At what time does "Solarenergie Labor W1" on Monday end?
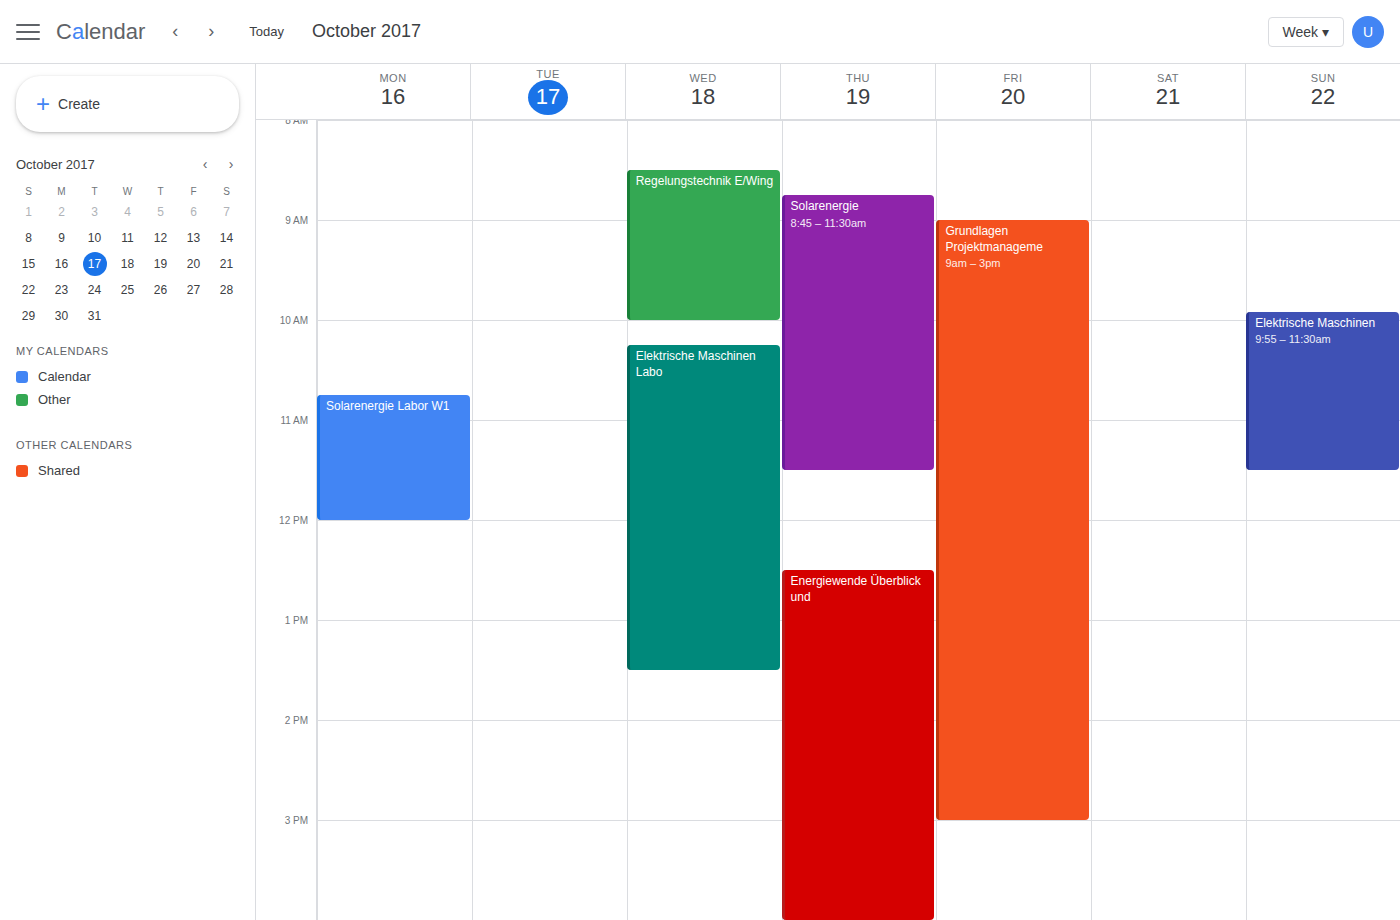
12:00 PM